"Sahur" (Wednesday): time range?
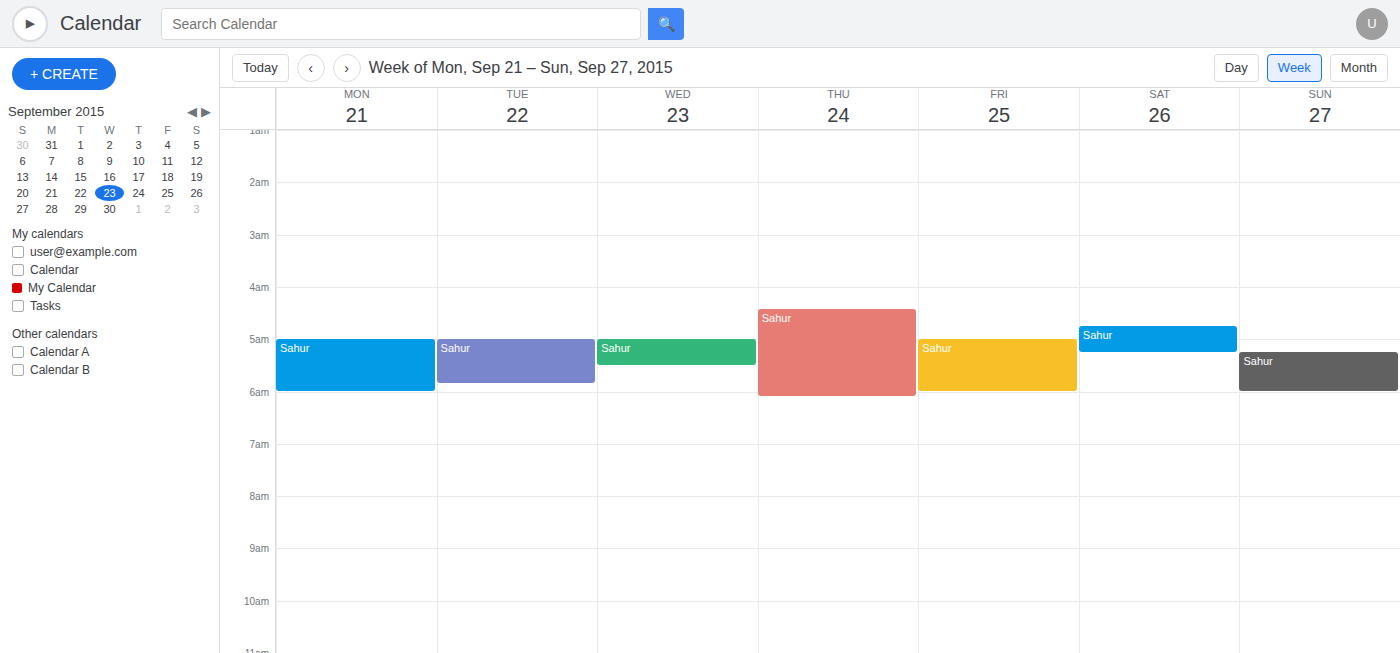
5:00 AM to 5:30 AM